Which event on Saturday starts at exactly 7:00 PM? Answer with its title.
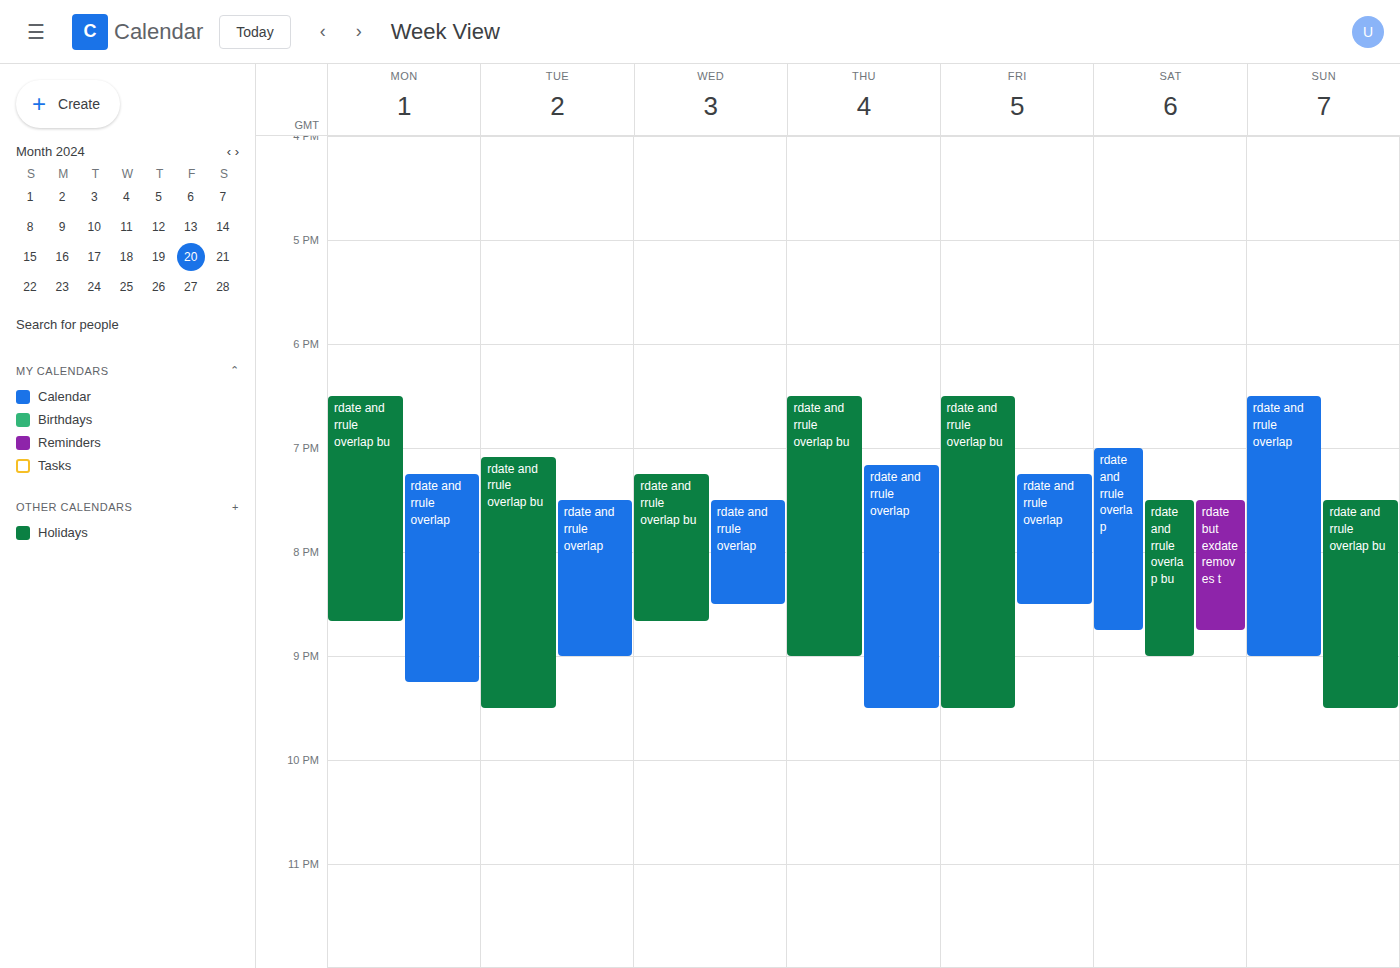
"rdate and rrule overlap"